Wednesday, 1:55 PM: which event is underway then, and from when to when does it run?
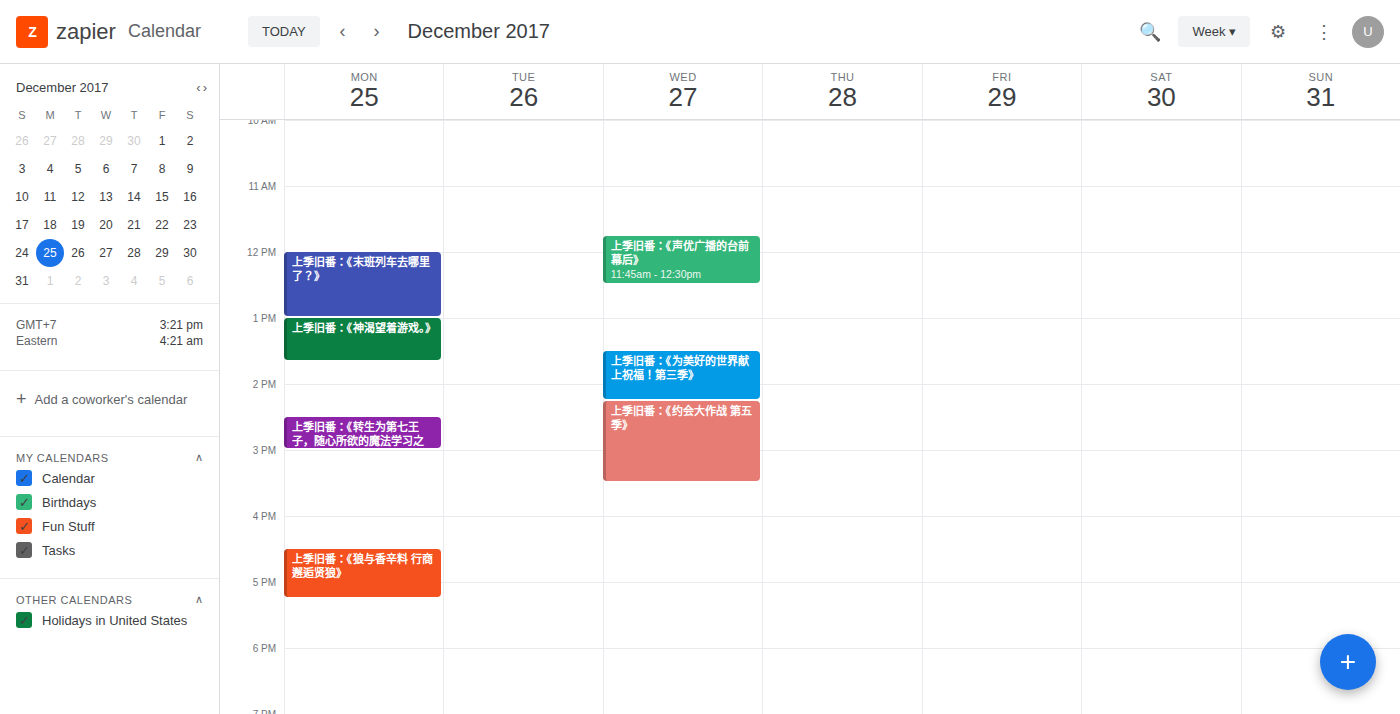
"上季旧番：《为美好的世界献上祝福！第三季》", 1:30 PM to 2:15 PM